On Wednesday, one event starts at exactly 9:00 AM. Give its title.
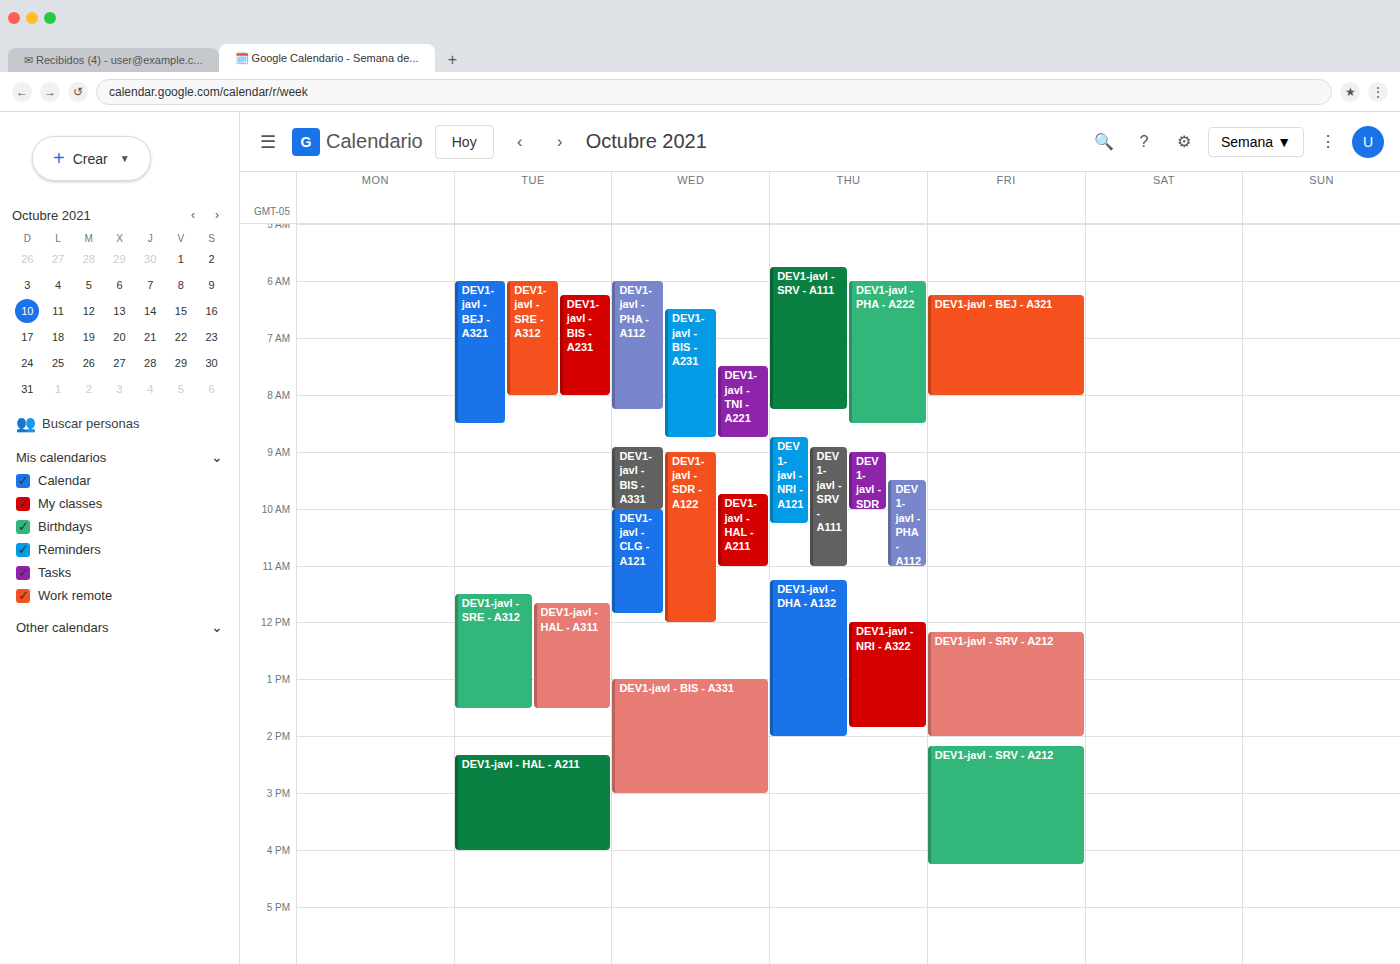
"DEV1-javl - SDR - A122"